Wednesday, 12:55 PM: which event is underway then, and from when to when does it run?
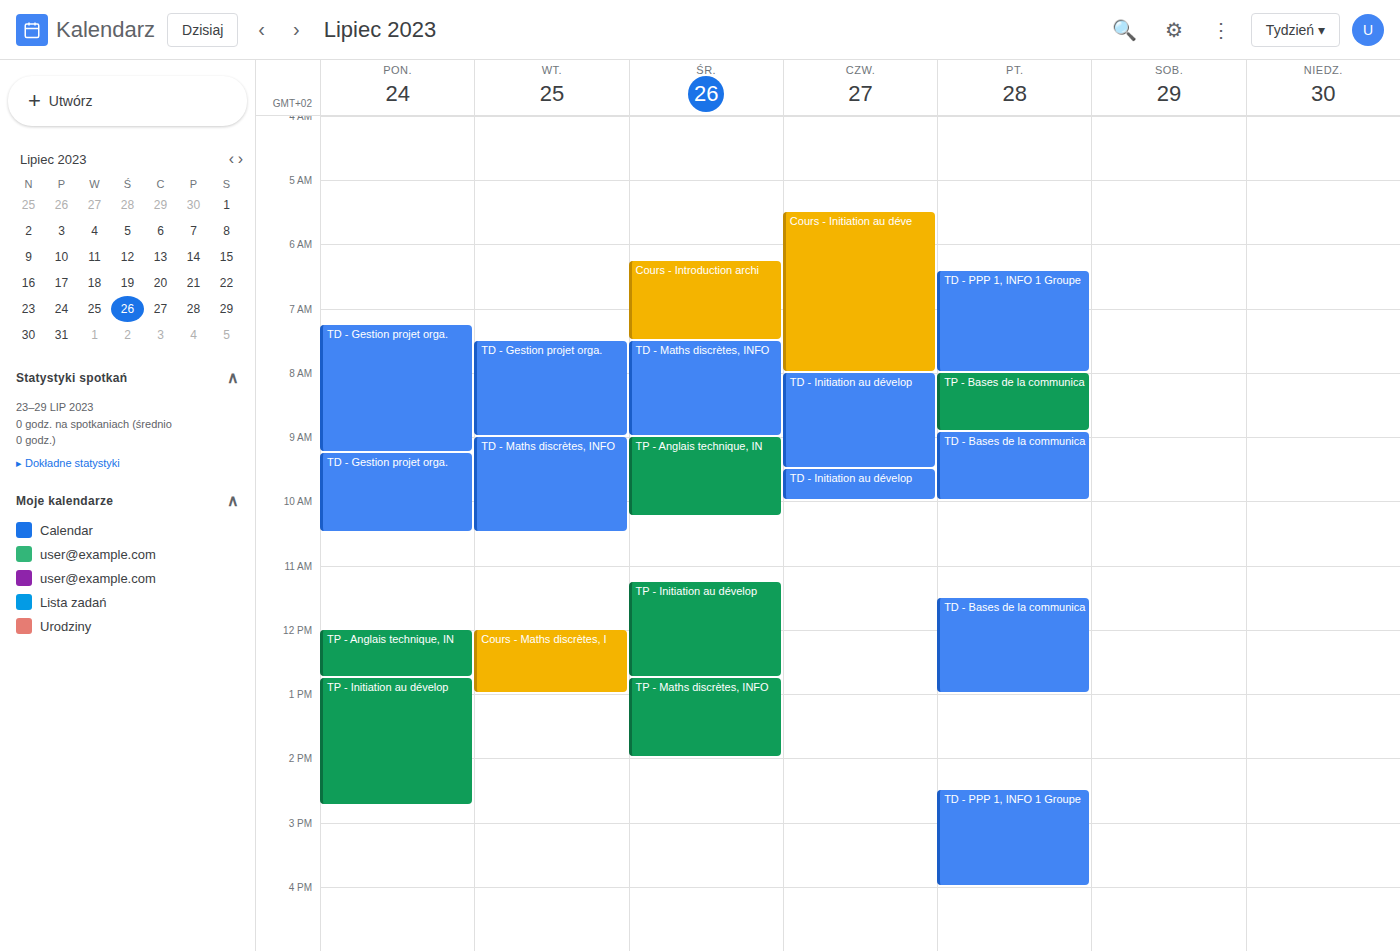
"TP - Maths discrètes, INFO", 12:45 PM to 2:00 PM